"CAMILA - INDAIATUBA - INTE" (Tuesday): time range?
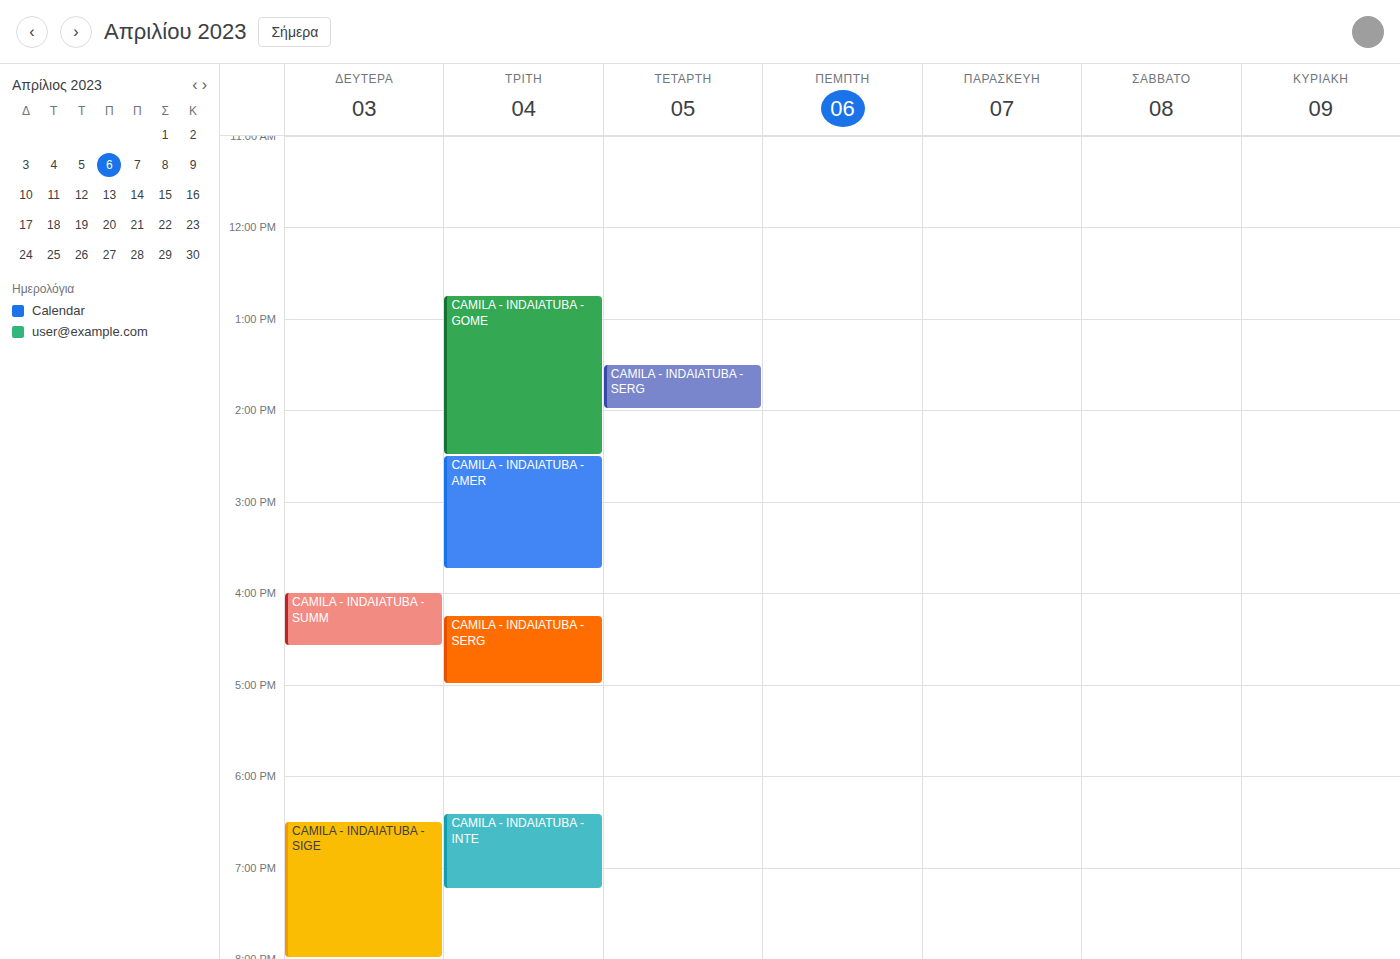
6:25 PM to 7:15 PM